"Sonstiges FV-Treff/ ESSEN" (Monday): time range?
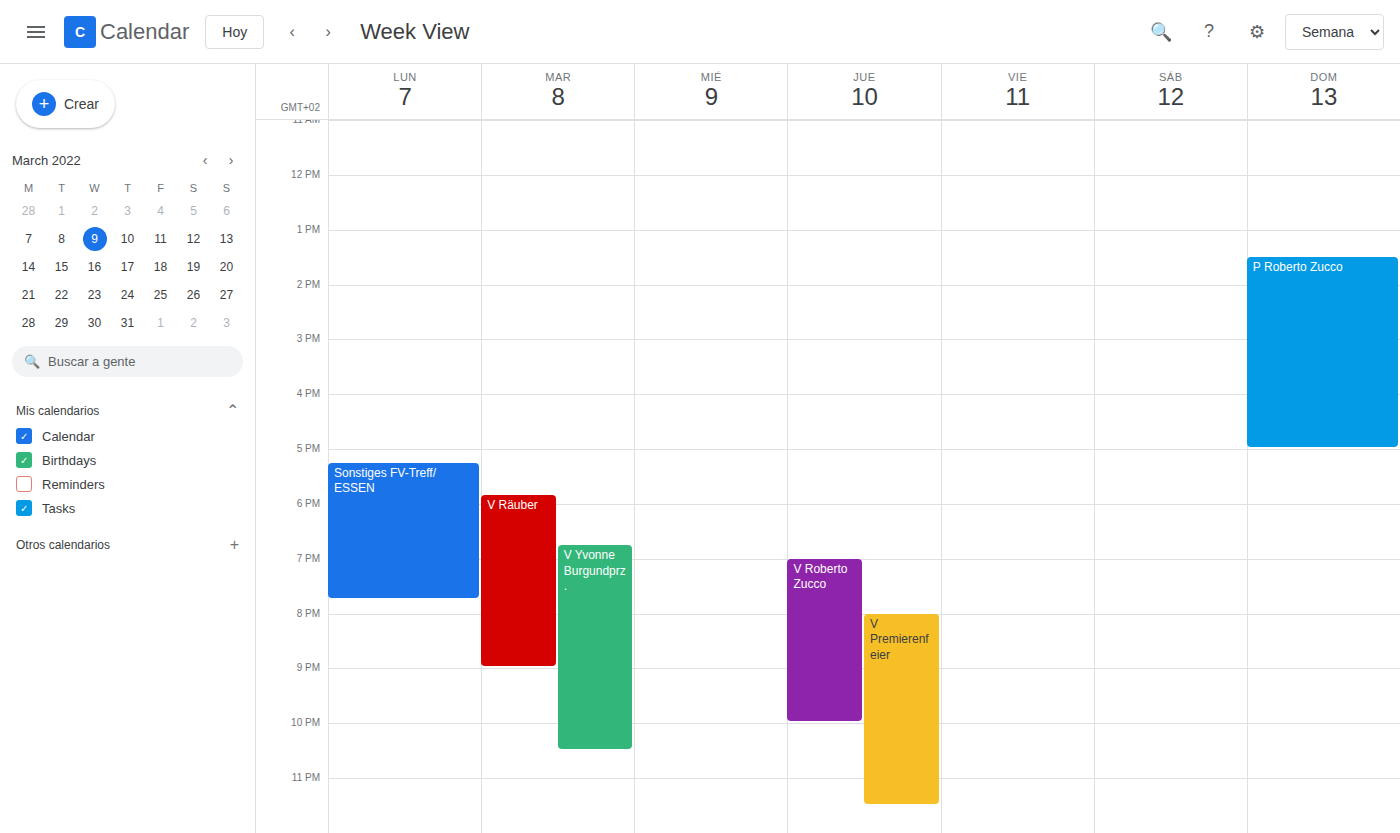
5:15 PM to 7:45 PM